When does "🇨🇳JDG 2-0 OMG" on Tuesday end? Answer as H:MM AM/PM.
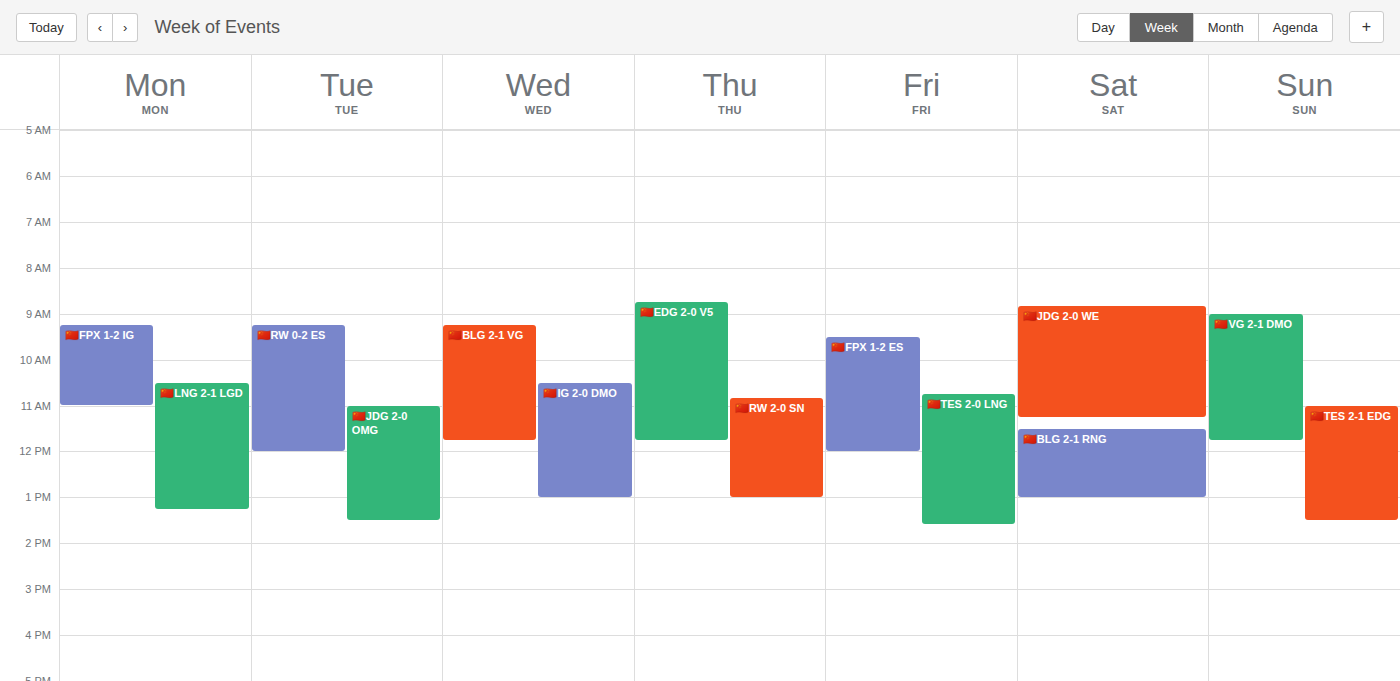
1:30 PM